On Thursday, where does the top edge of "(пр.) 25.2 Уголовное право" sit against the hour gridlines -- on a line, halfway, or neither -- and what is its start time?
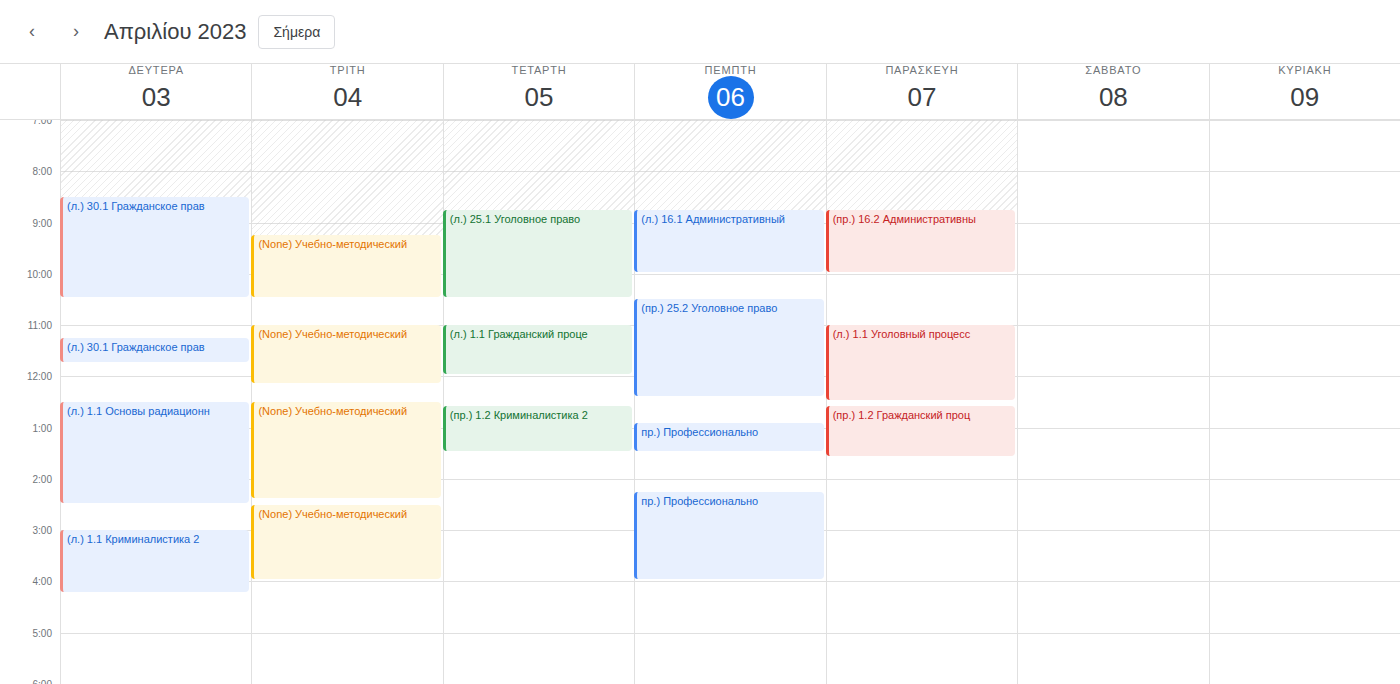
10:30 AM -- halfway between the 10 AM and 11 AM lines.